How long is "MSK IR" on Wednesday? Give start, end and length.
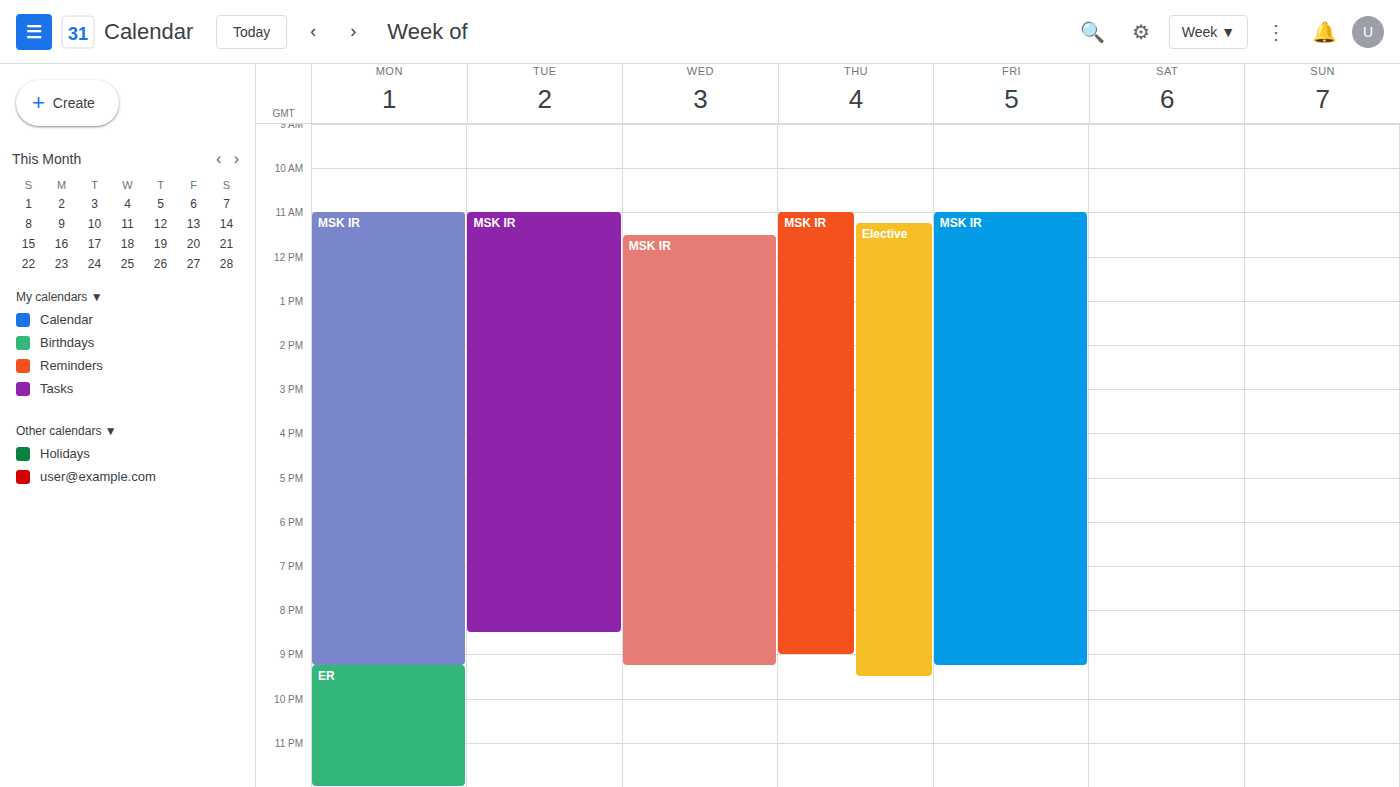
11:30 AM to 9:15 PM, 9 hours 45 minutes